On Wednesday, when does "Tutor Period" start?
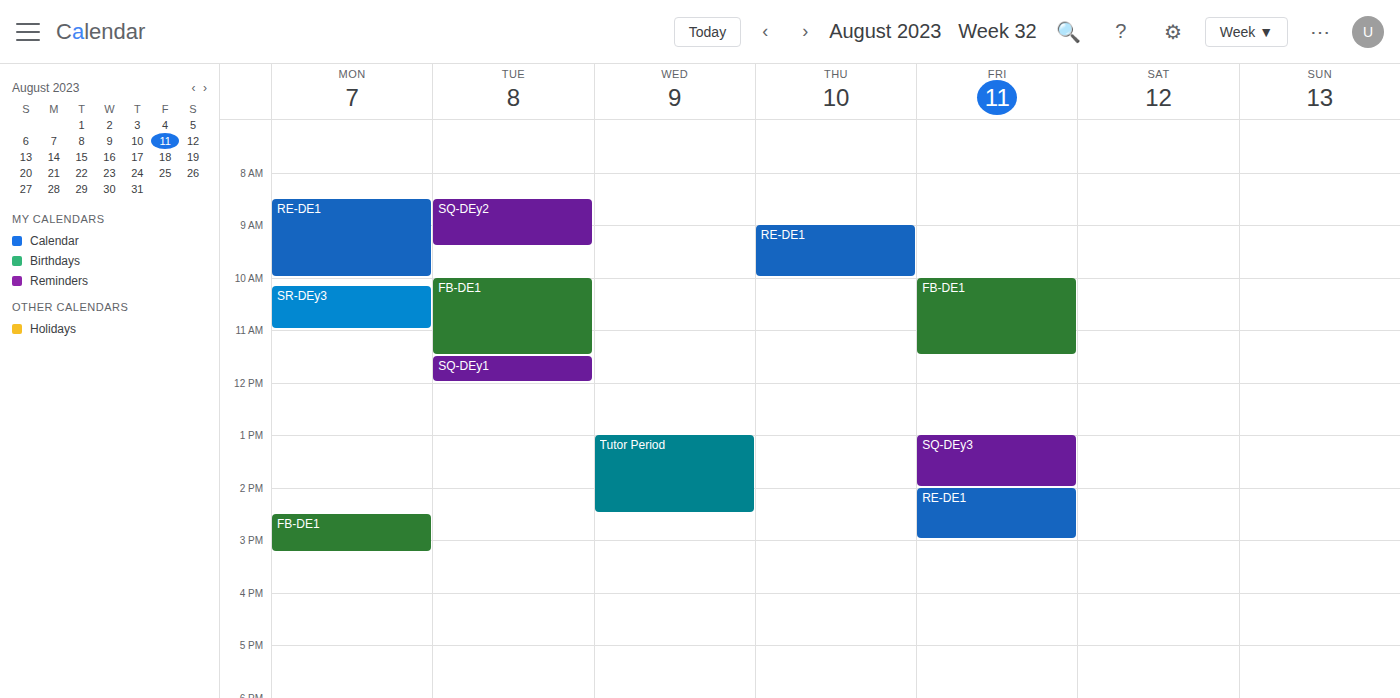
1:00 PM